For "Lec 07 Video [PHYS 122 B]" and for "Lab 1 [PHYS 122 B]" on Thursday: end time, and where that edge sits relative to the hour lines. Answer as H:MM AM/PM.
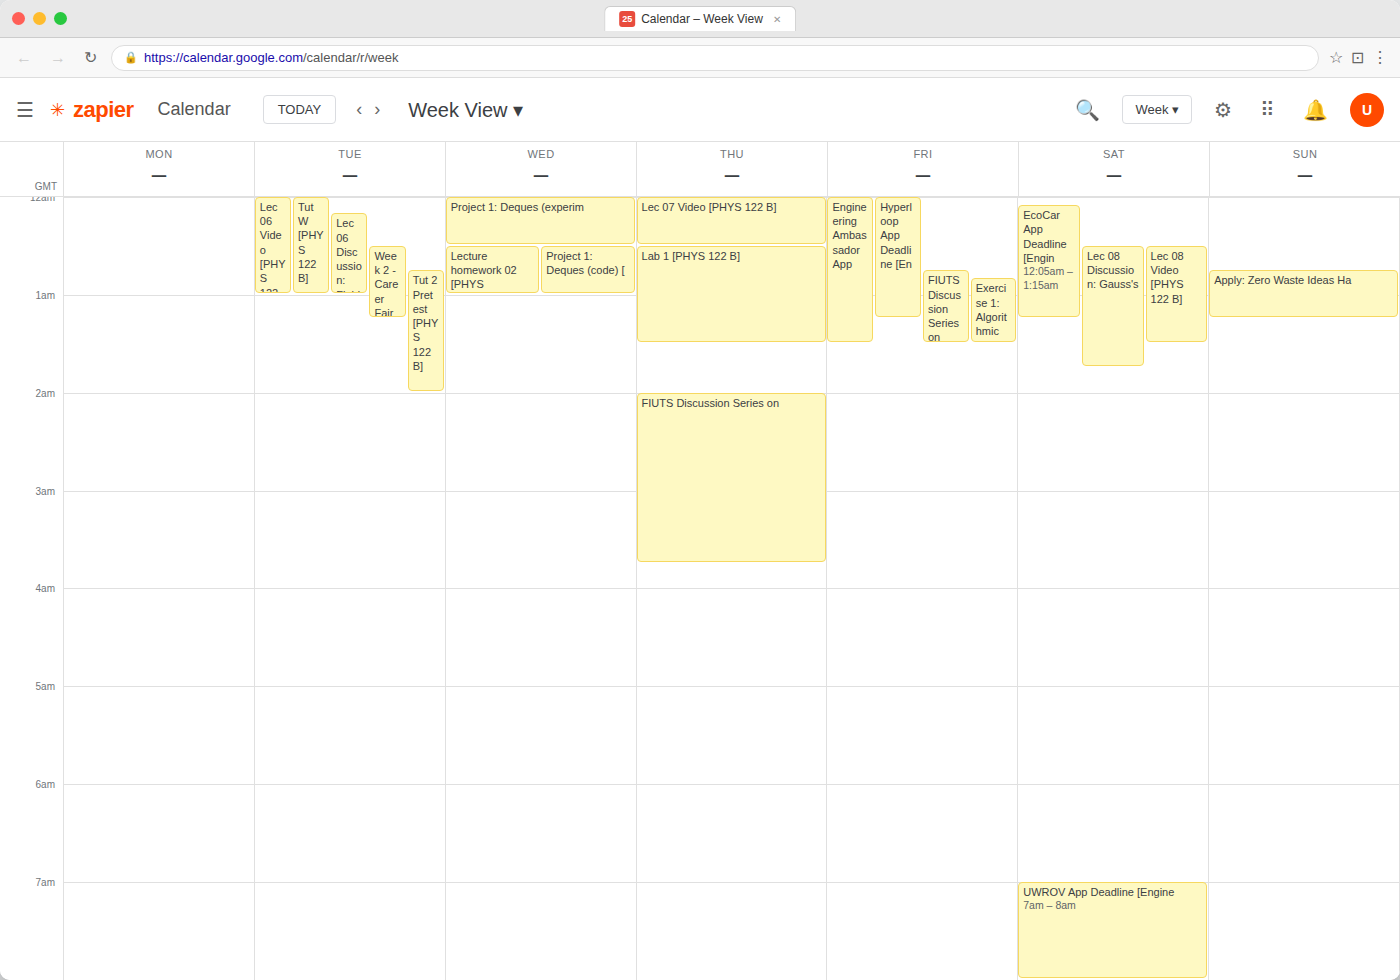
"Lec 07 Video [PHYS 122 B]": 12:30 AM, halfway between the 12 AM and 1 AM lines. "Lab 1 [PHYS 122 B]": 1:30 AM, halfway between the 1 AM and 2 AM lines.